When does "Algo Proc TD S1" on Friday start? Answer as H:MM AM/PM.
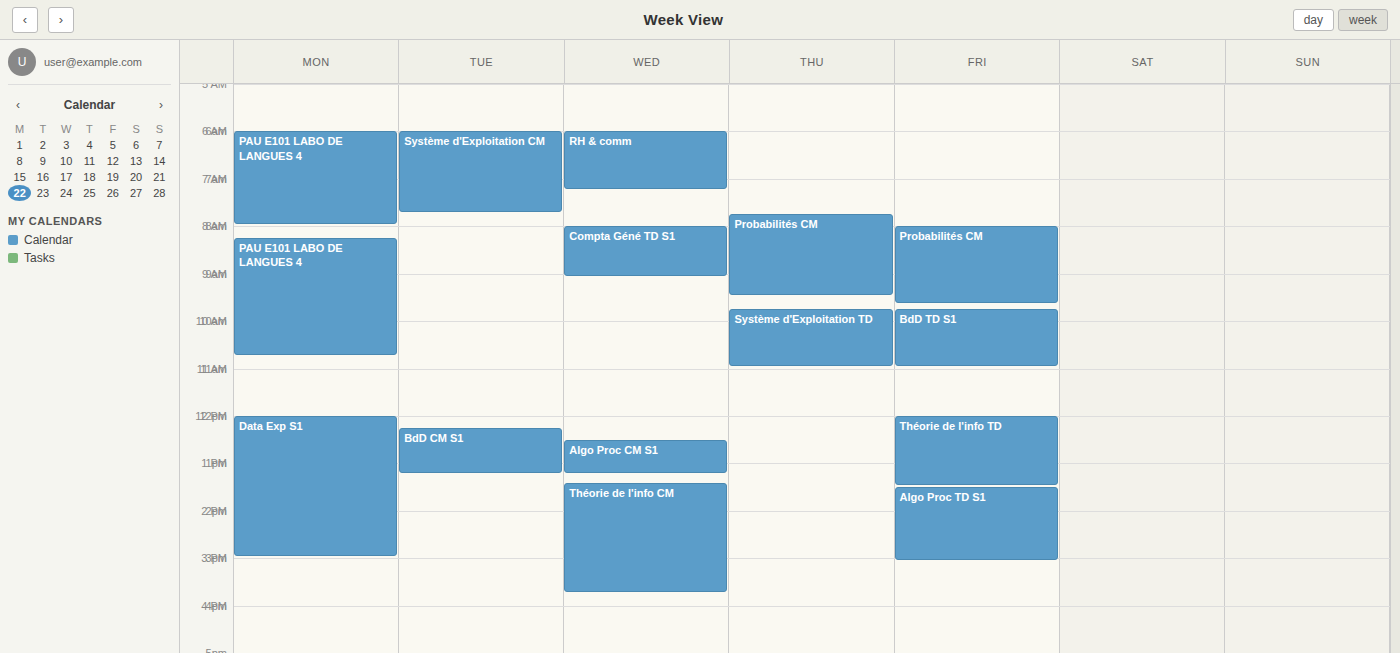
1:30 PM